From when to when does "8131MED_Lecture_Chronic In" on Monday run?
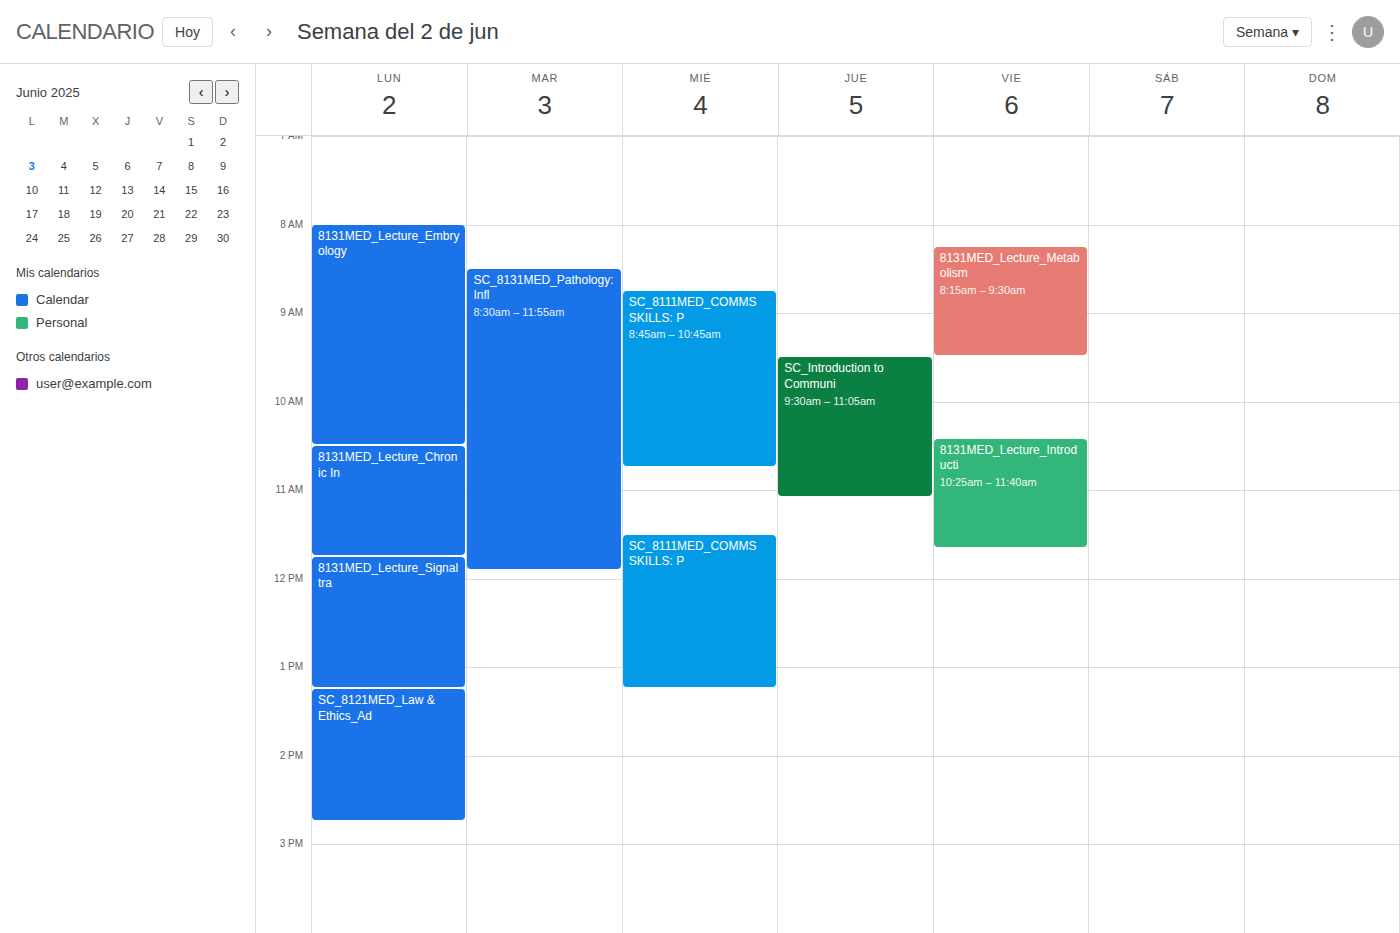
10:30 AM to 11:45 AM